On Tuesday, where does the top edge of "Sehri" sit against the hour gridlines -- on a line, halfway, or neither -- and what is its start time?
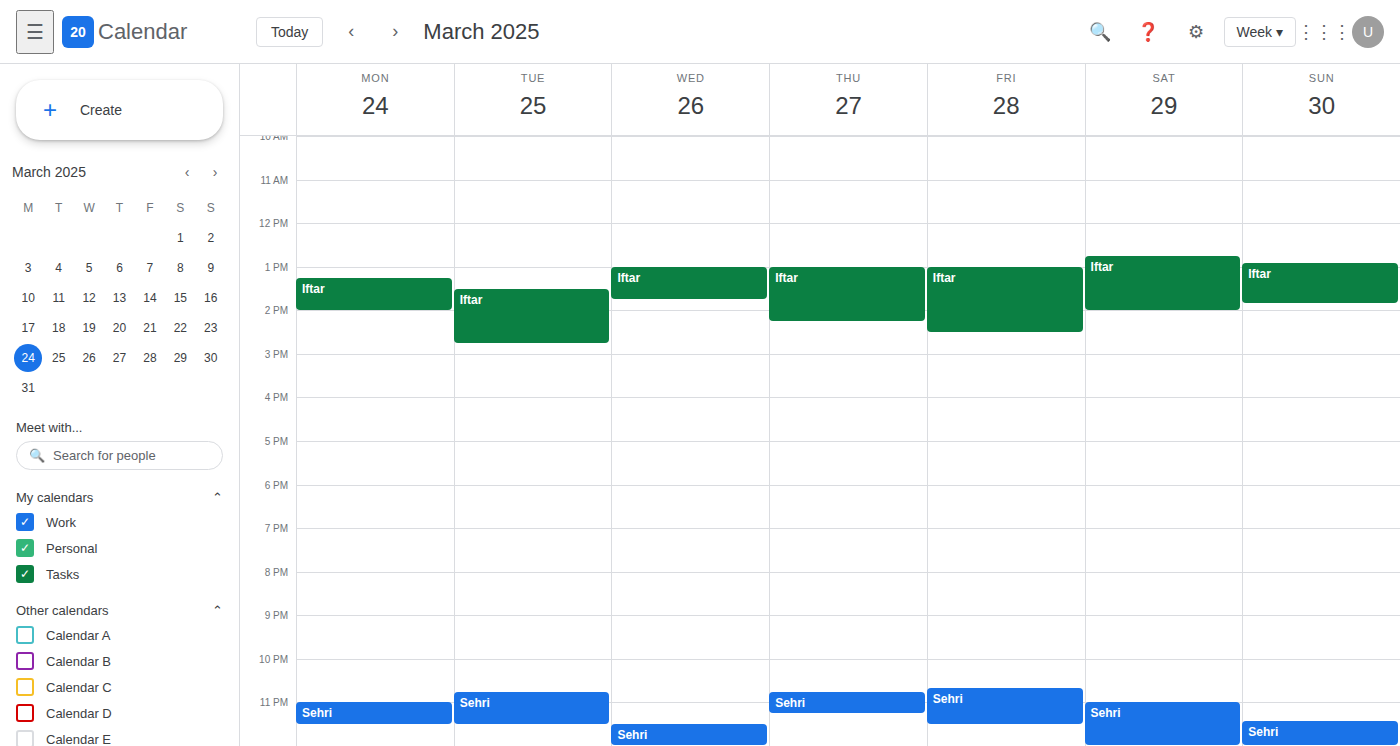
10:45 PM -- neither: three quarters of the way from the 10 PM line to the 11 PM line.